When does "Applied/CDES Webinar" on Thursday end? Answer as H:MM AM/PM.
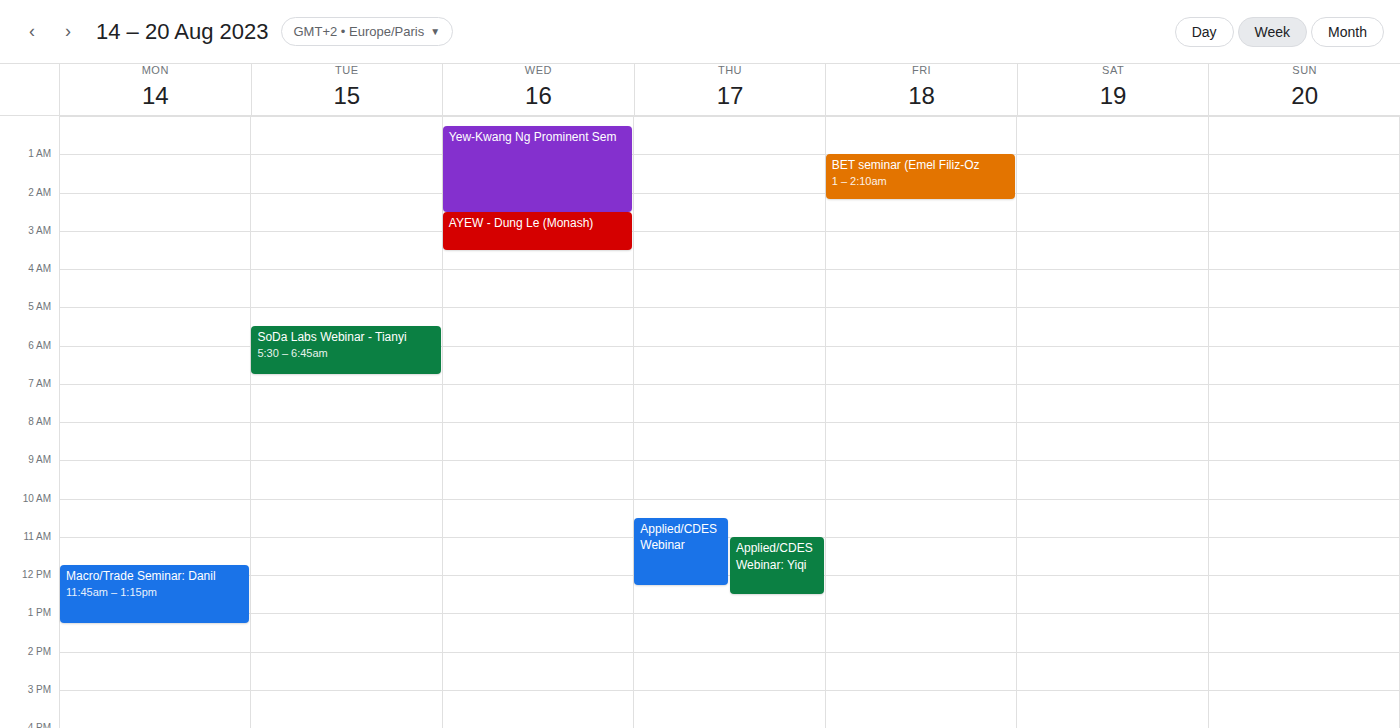
12:15 PM